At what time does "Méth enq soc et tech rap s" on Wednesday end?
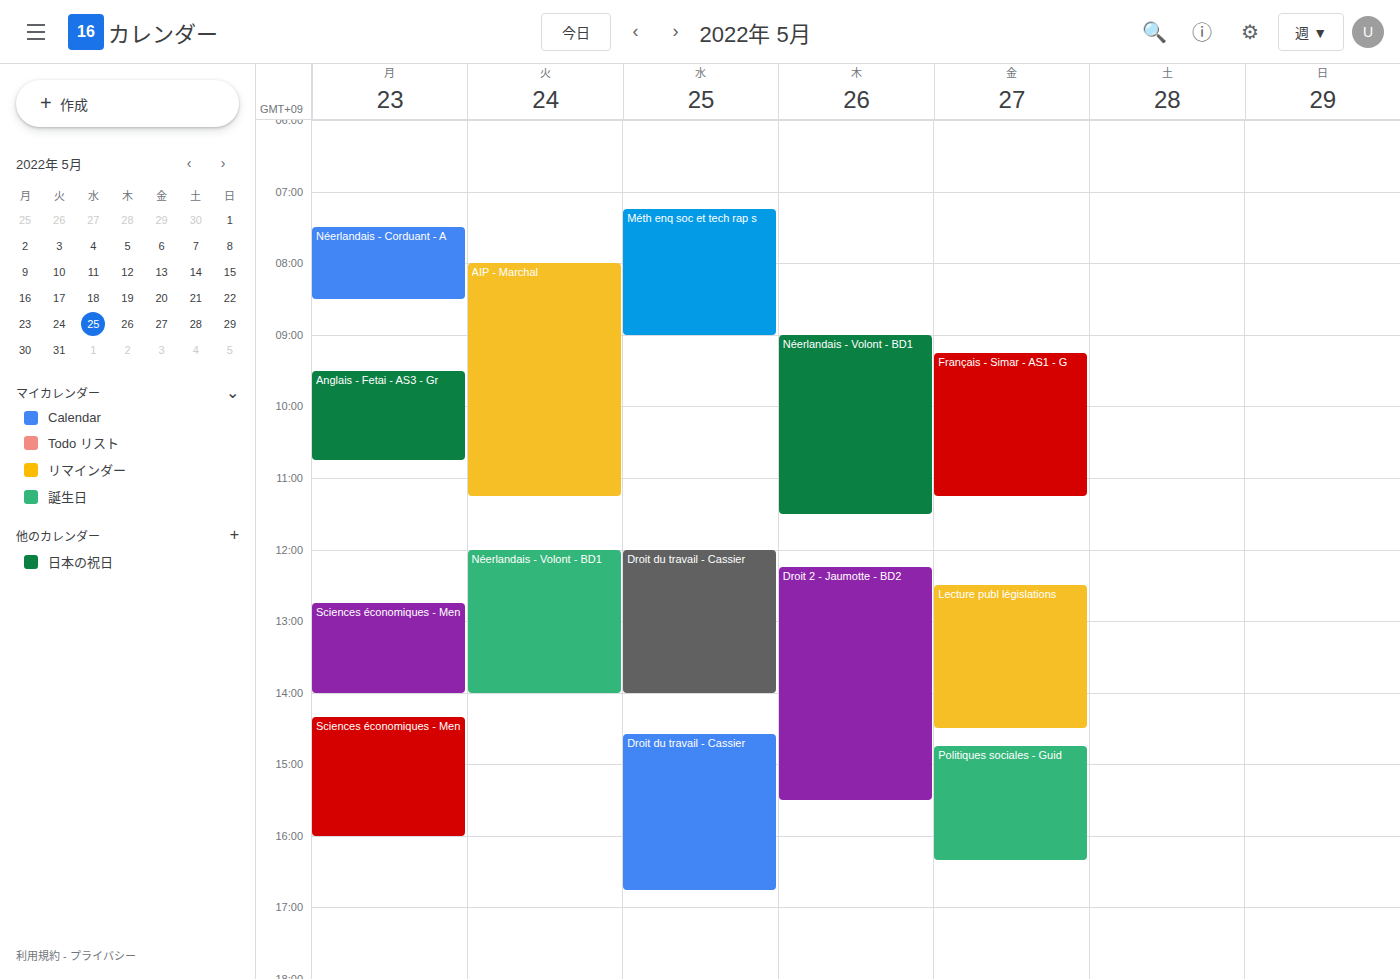
09:00